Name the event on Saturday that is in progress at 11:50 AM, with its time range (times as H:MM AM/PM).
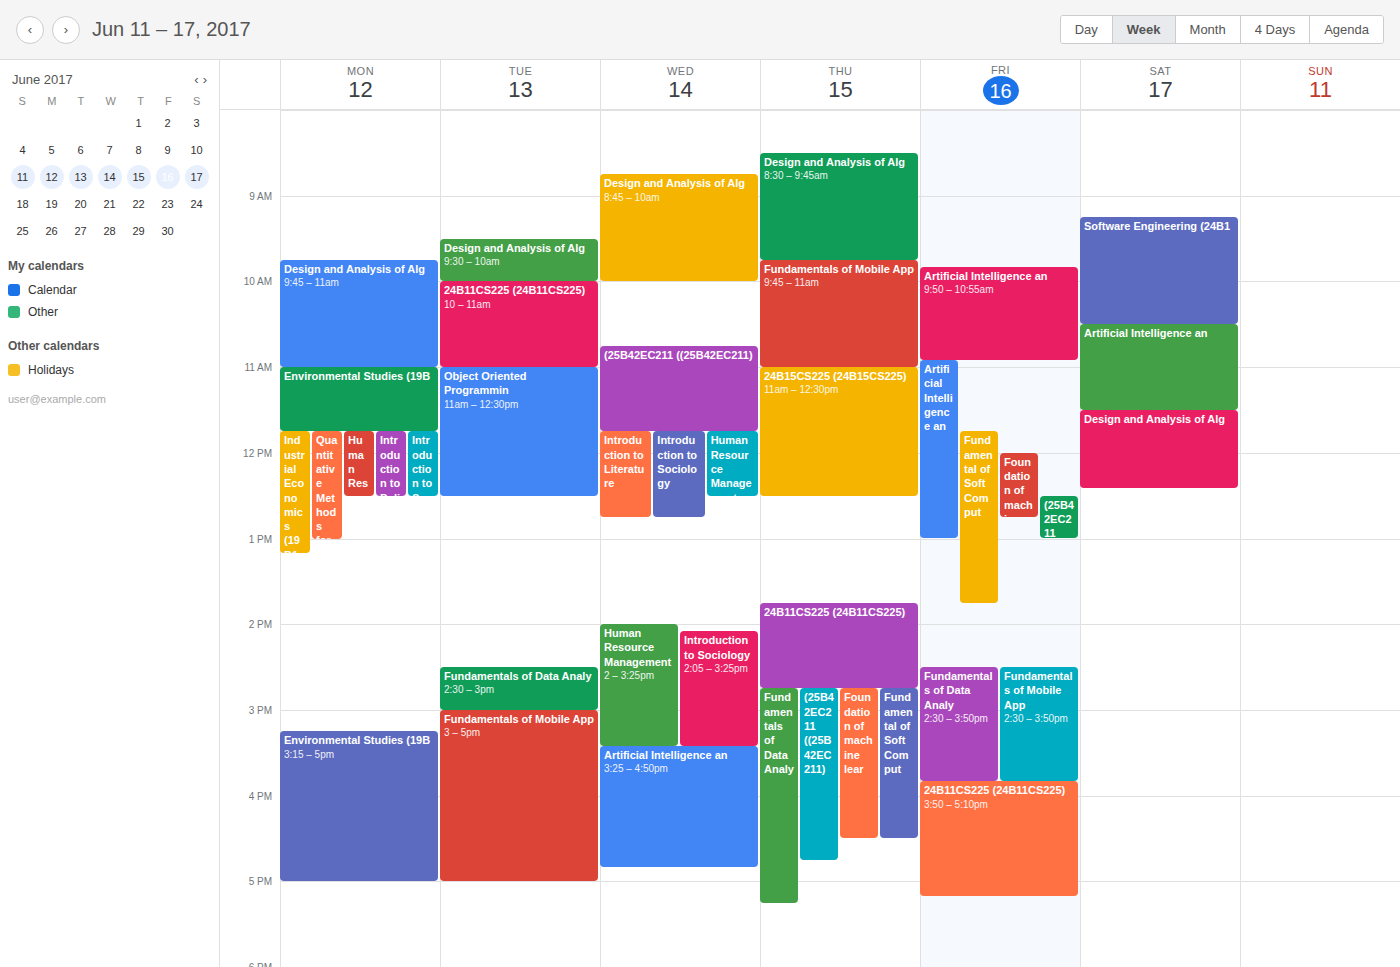
"Design and Analysis of Alg", 11:30 AM to 12:25 PM